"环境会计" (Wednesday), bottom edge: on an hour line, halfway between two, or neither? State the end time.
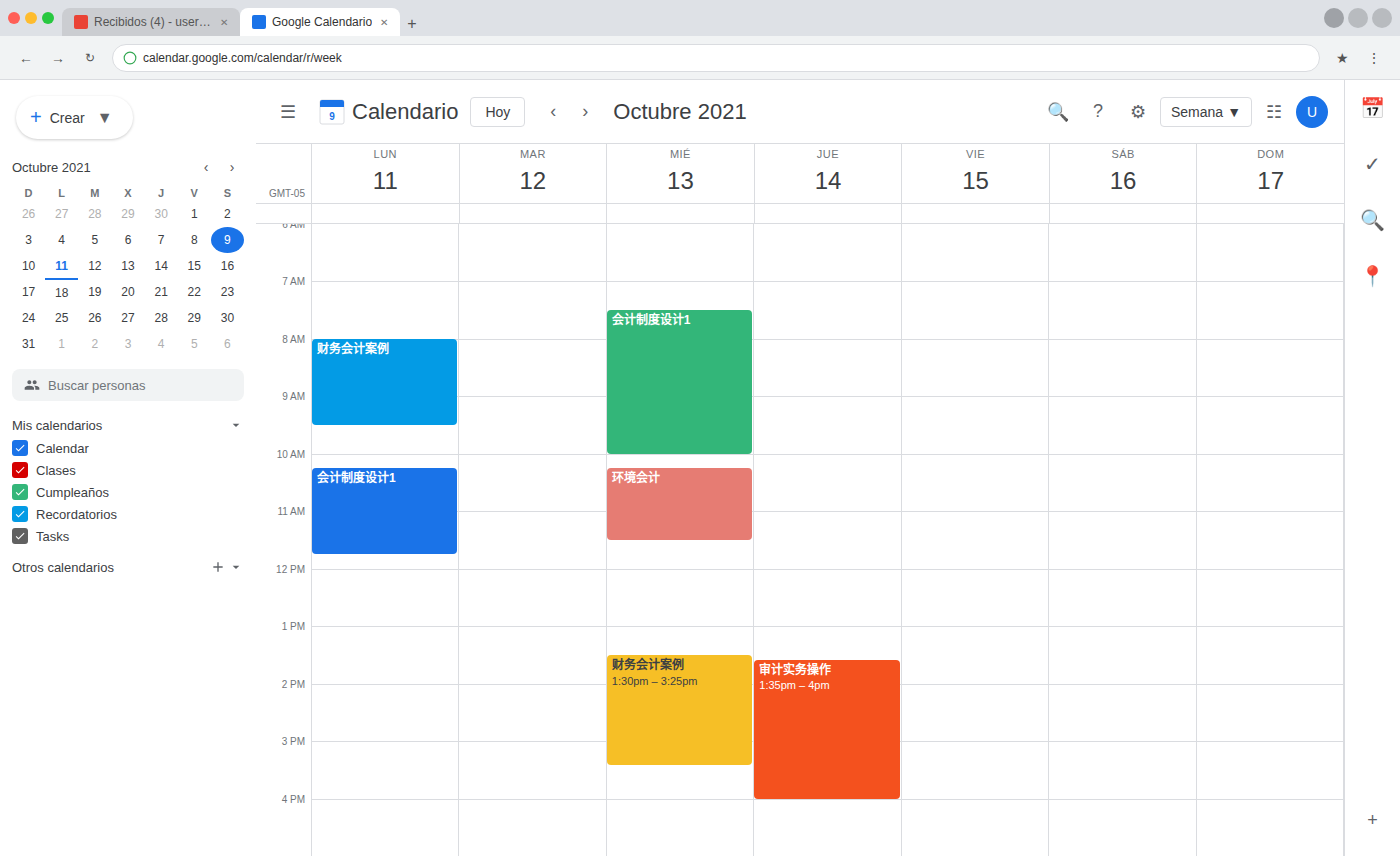
11:30 -- halfway between the 11:00 and 12:00 lines.